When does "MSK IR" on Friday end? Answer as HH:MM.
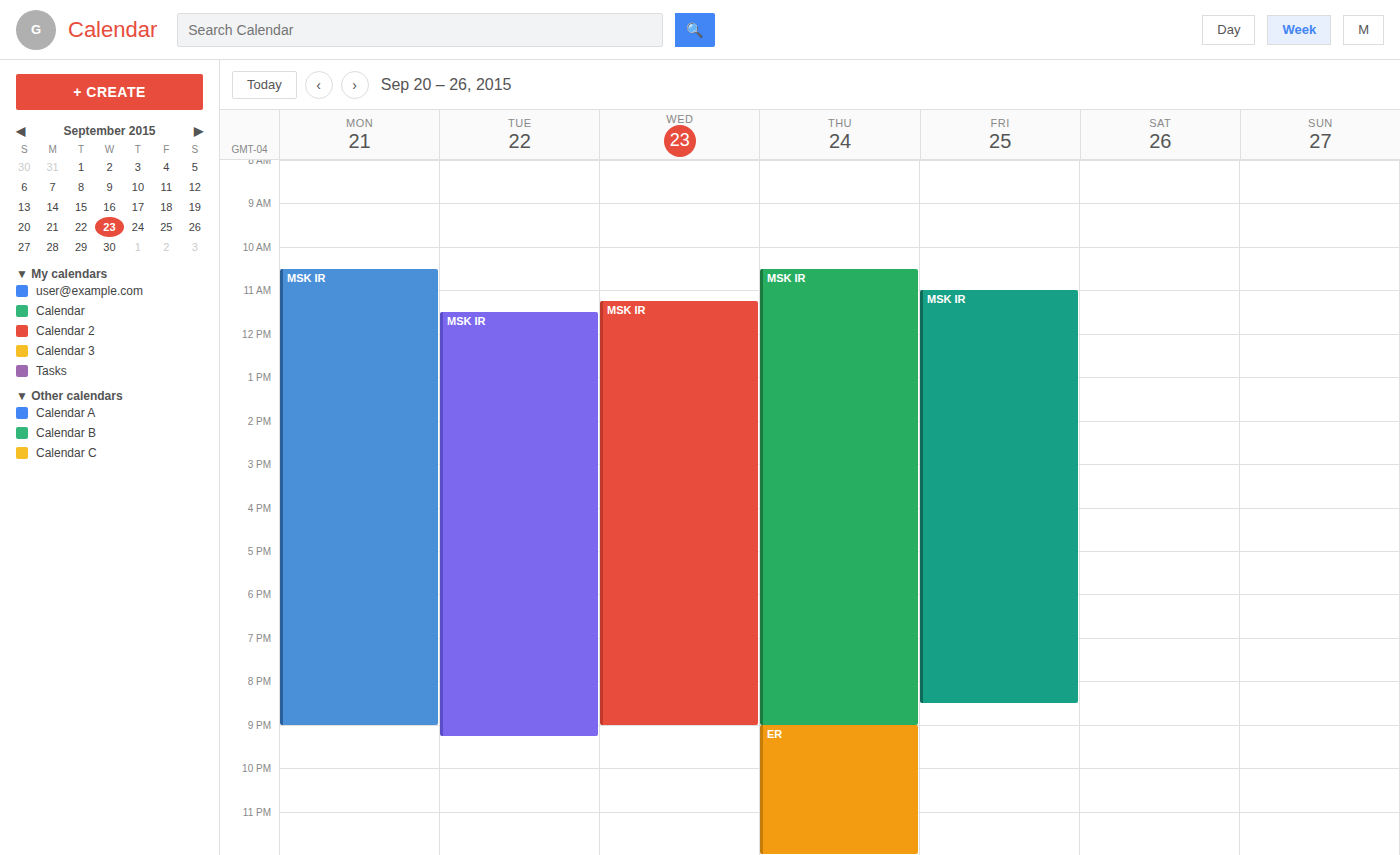
20:30